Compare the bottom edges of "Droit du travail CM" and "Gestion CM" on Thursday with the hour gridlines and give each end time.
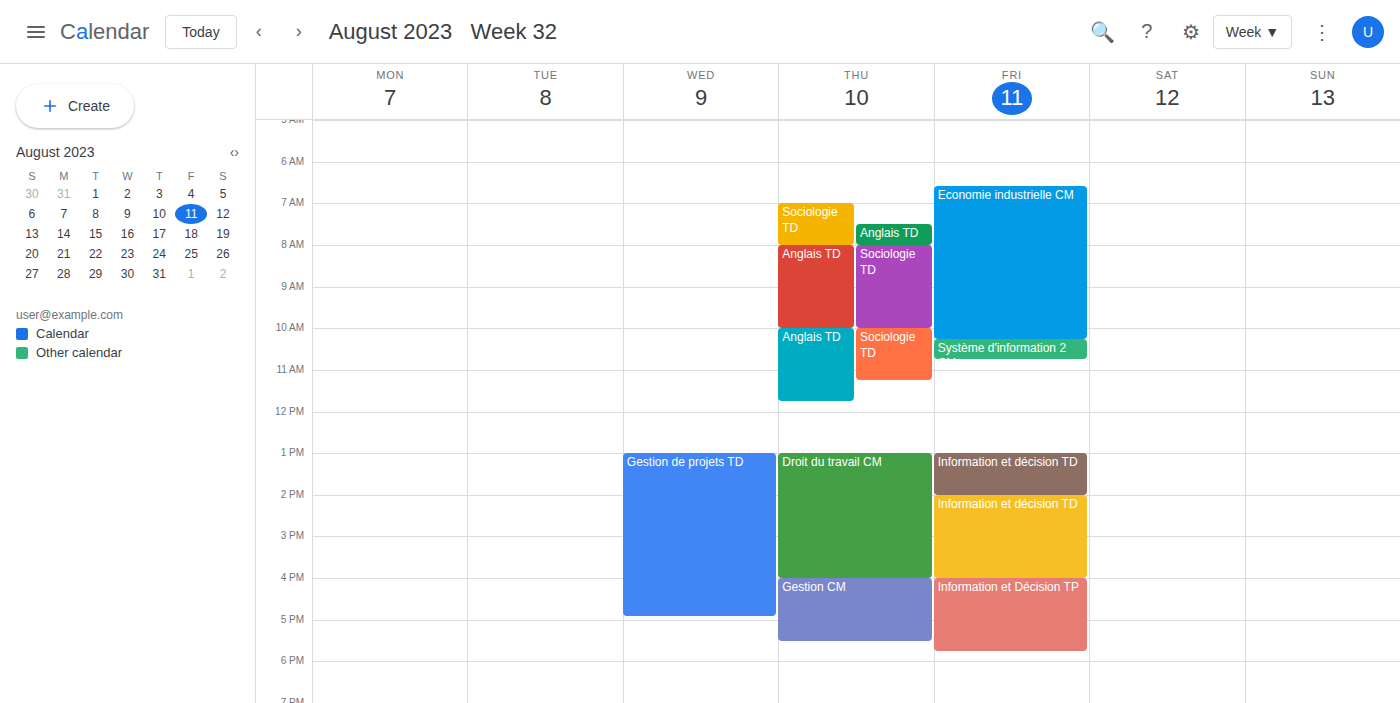
"Droit du travail CM": 4:00 PM, exactly on the 4 PM line. "Gestion CM": 5:30 PM, halfway between the 5 PM and 6 PM lines.